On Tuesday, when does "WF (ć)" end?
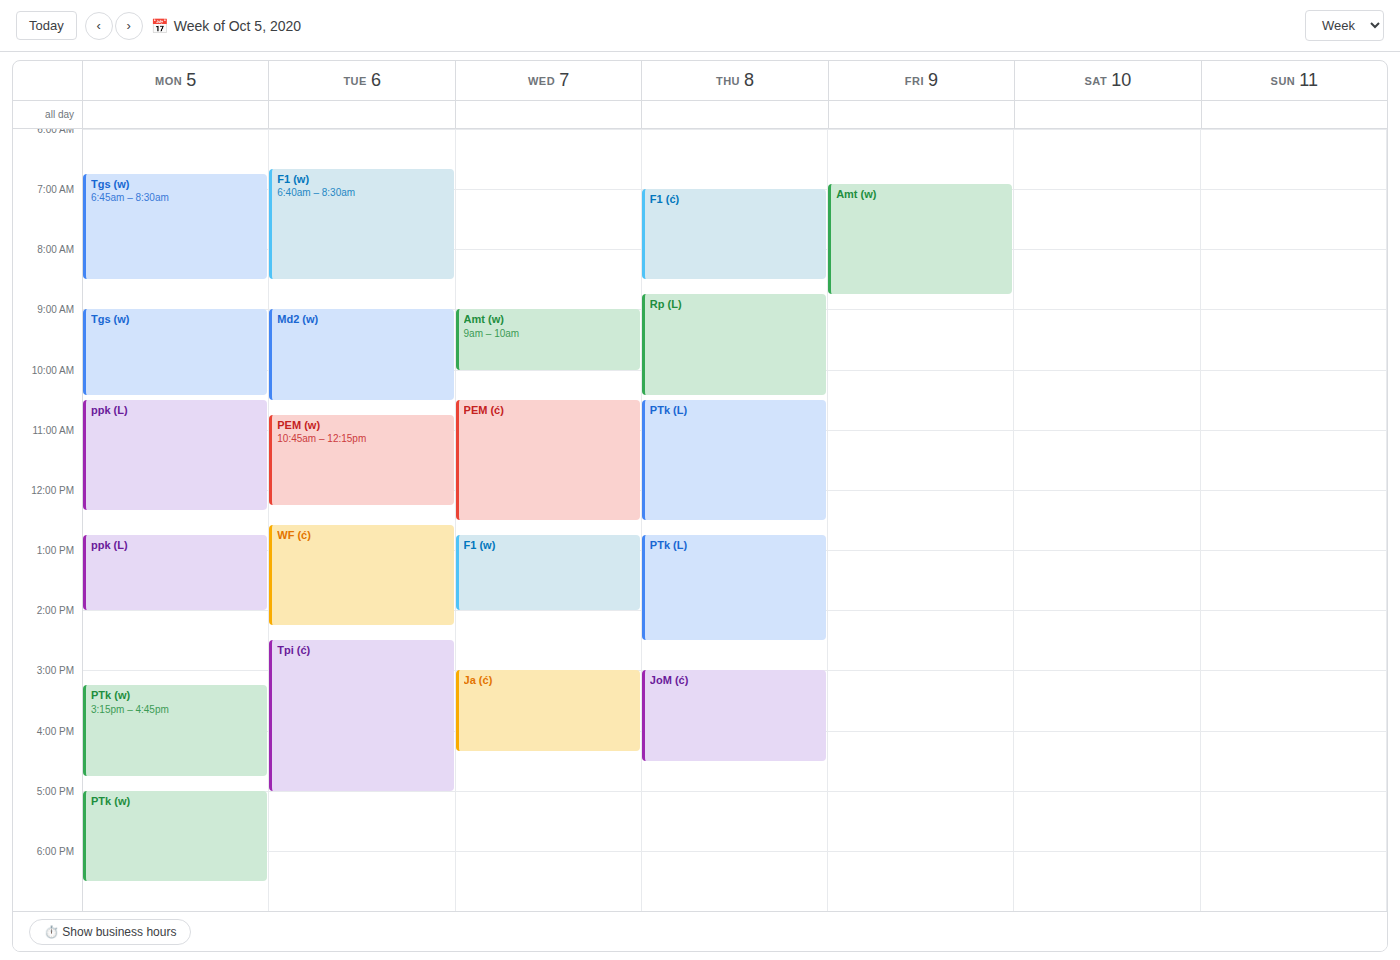
2:15 PM